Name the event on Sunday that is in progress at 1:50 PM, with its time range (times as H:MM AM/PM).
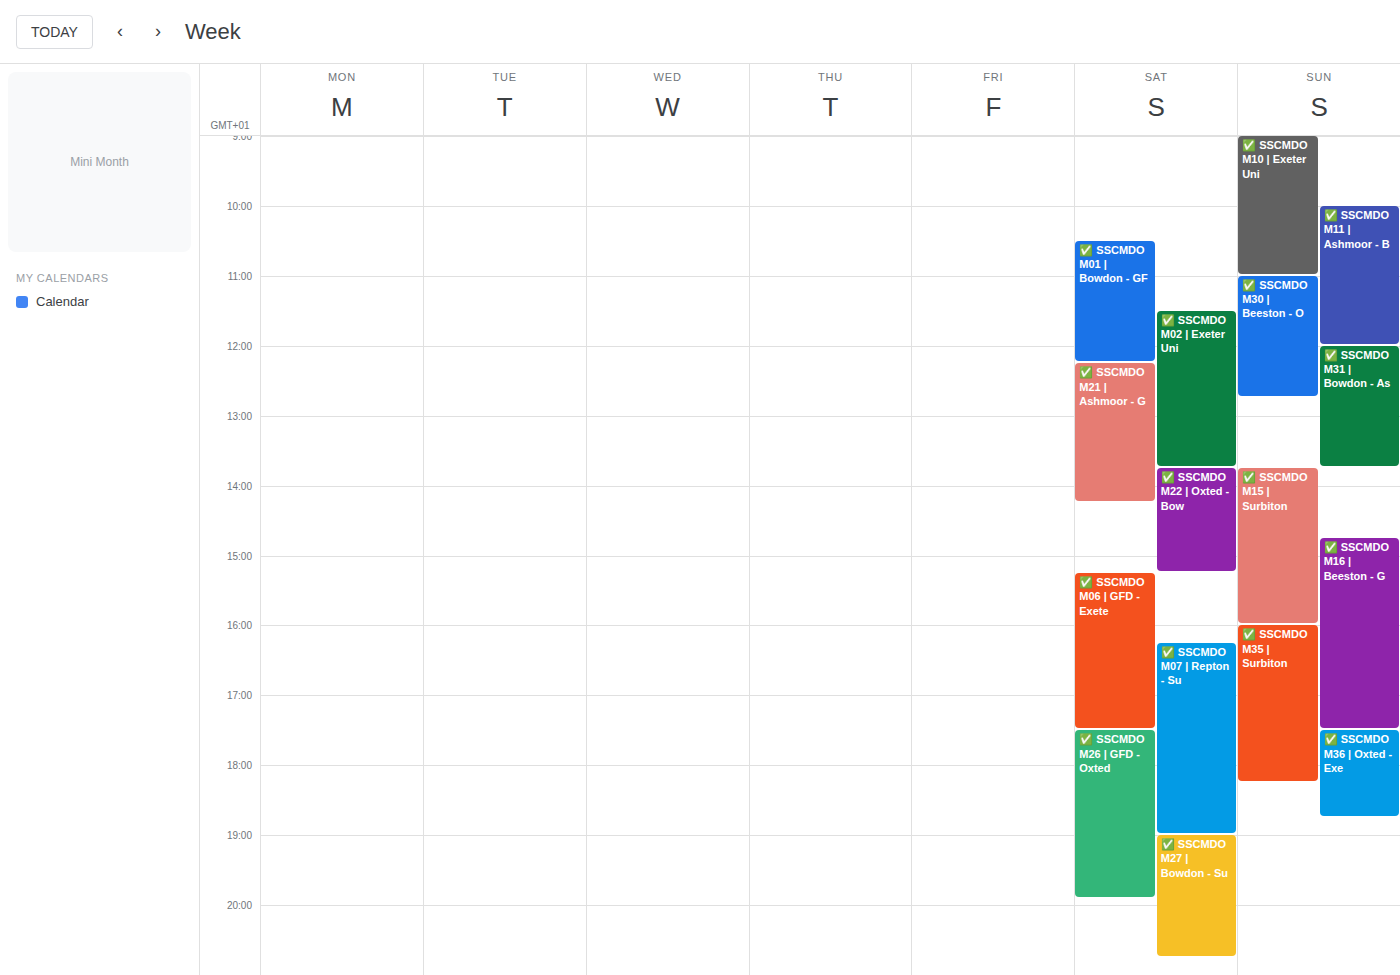
"✅ SSCMDO M15 | Surbiton", 1:45 PM to 4:00 PM